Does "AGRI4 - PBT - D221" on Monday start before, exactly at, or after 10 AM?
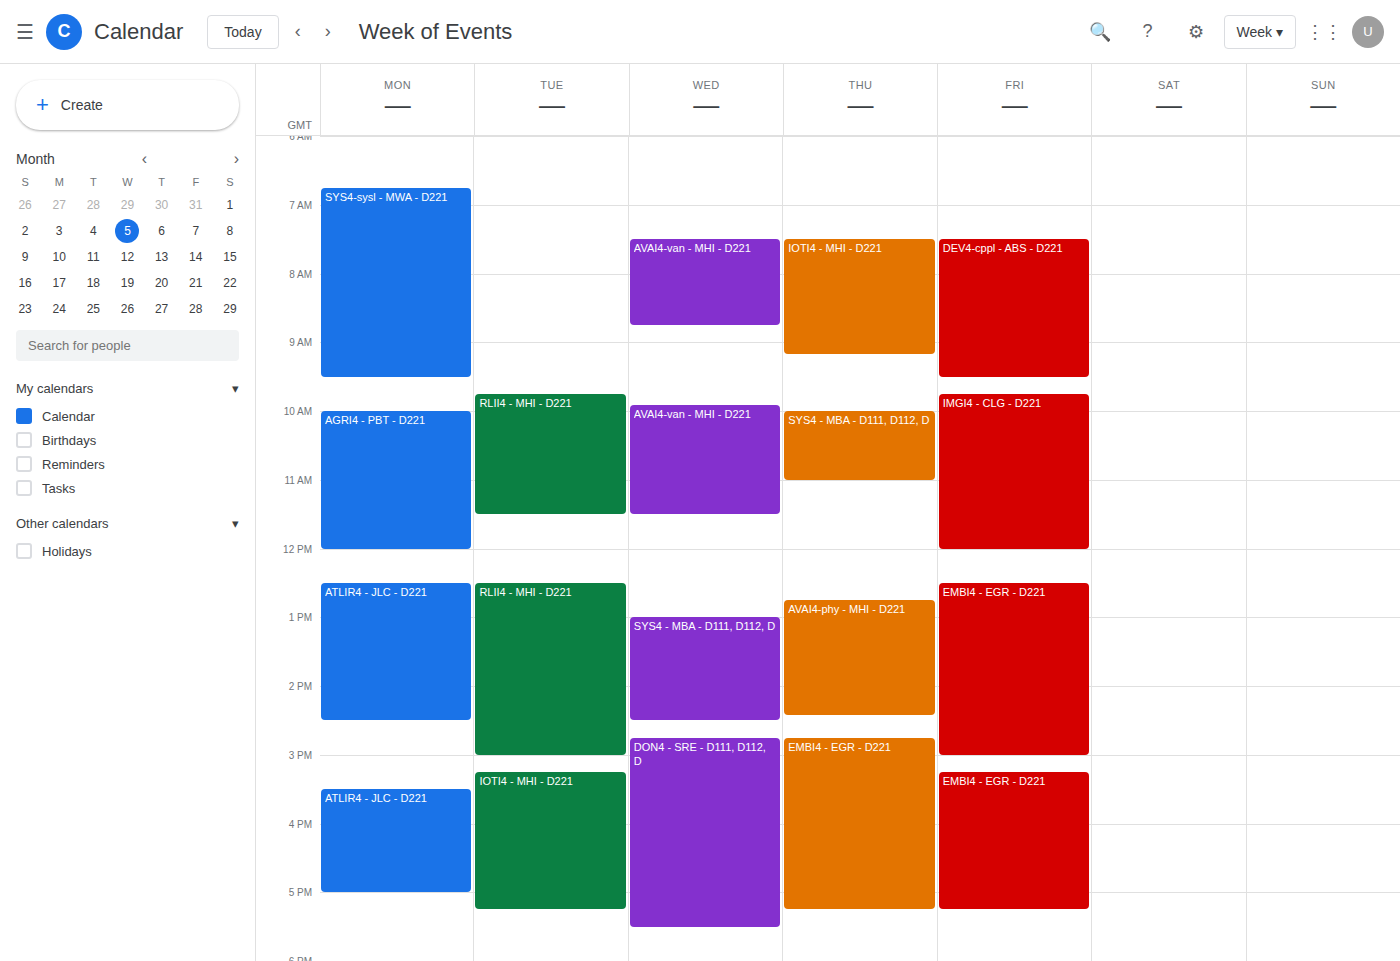
10:00 AM -- exactly at 10 AM, on the 10 AM line.